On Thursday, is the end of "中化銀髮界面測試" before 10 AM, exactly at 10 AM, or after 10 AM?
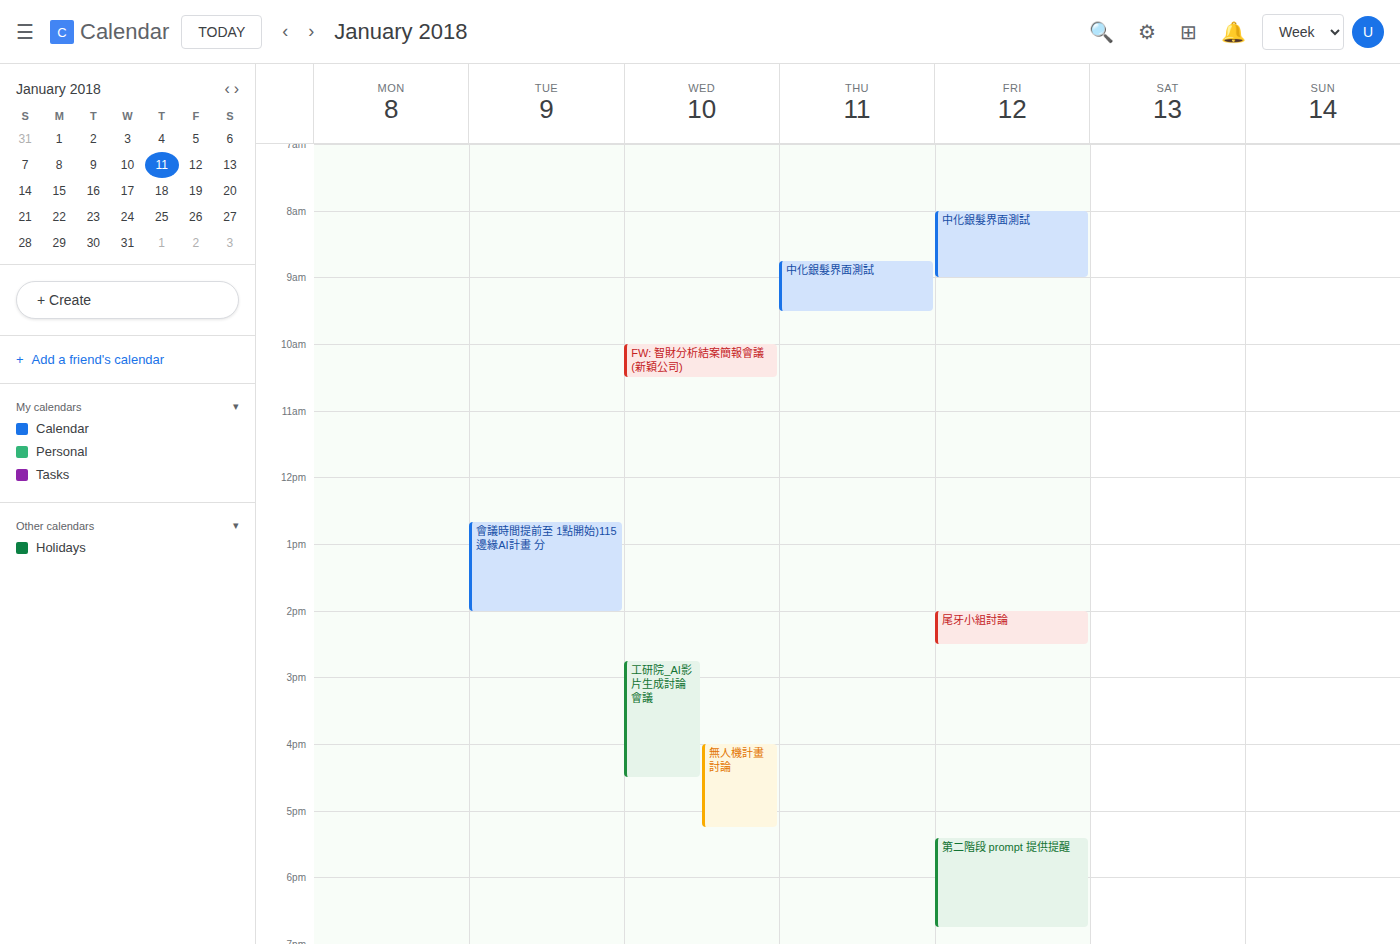
9:30 AM -- before 10 AM, 30 minutes above the 10 AM line.